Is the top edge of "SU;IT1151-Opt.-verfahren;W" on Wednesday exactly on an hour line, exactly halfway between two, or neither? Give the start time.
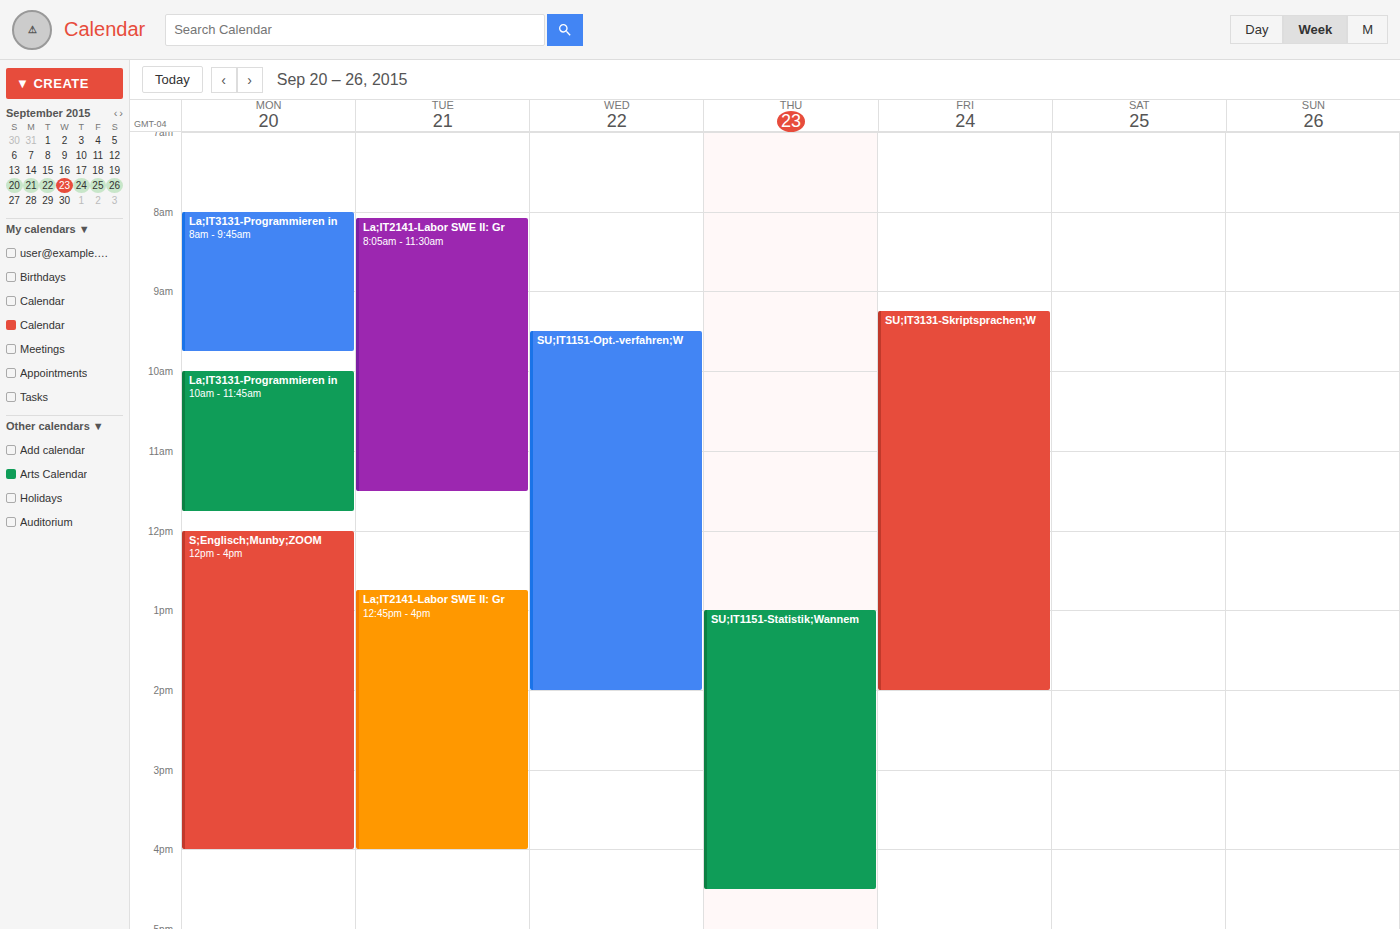
9:30 AM -- halfway between the 9 AM and 10 AM lines.